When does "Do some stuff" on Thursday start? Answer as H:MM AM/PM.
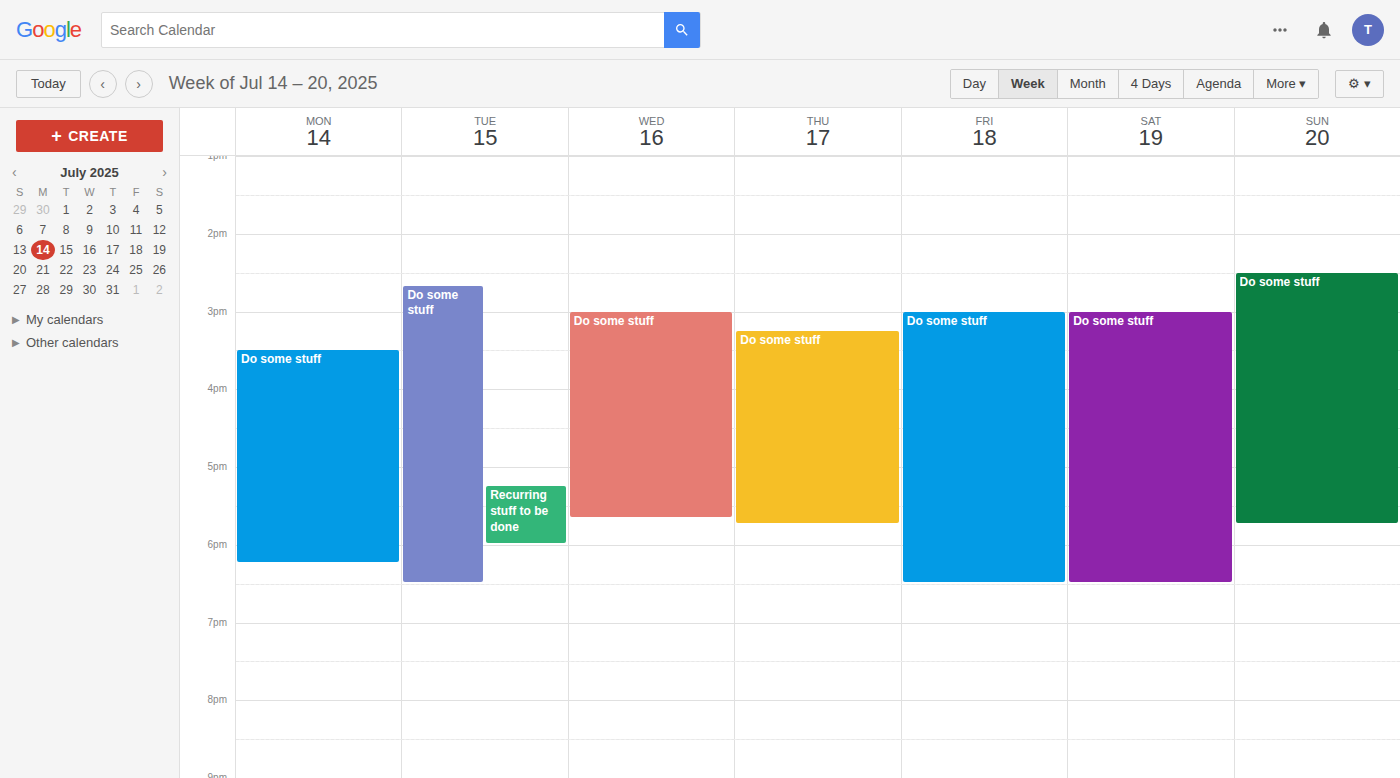
3:15 PM